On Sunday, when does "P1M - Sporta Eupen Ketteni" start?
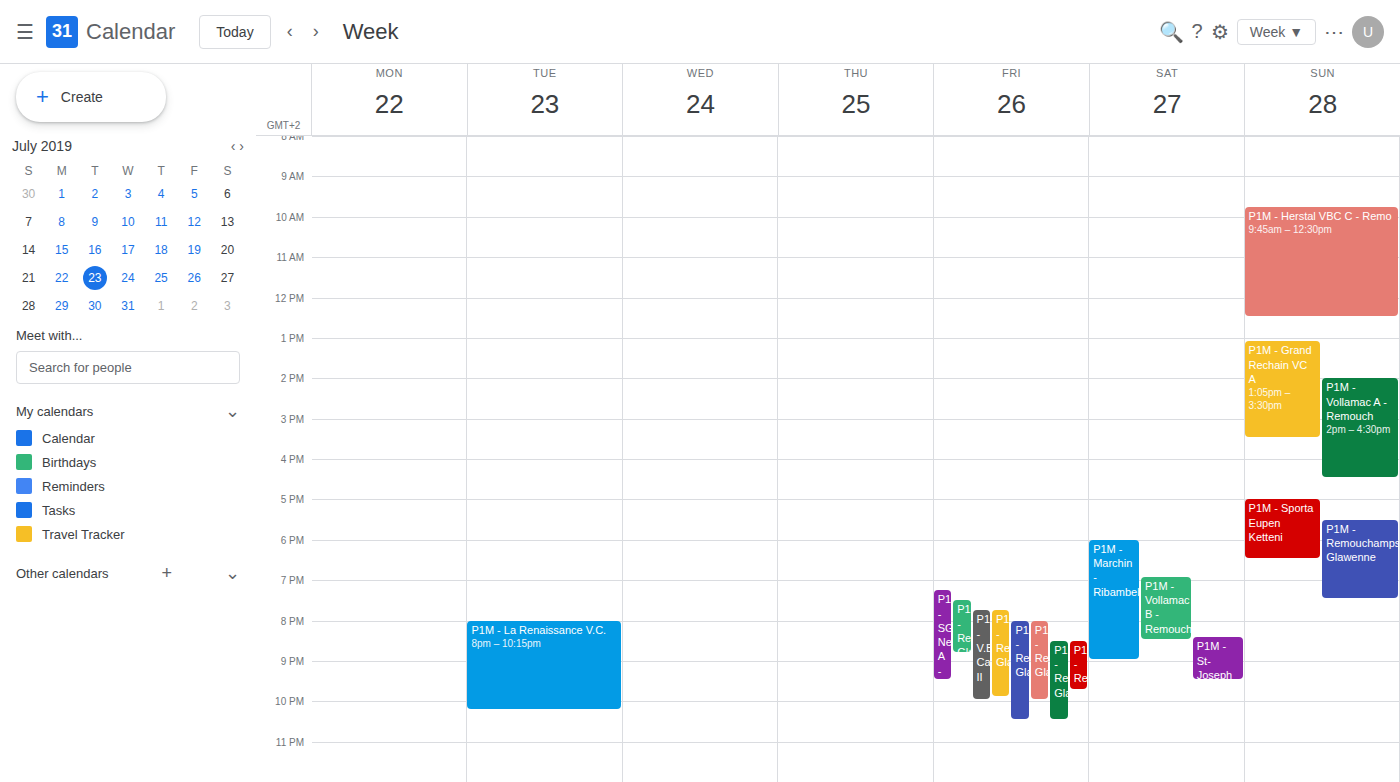
5:00 PM